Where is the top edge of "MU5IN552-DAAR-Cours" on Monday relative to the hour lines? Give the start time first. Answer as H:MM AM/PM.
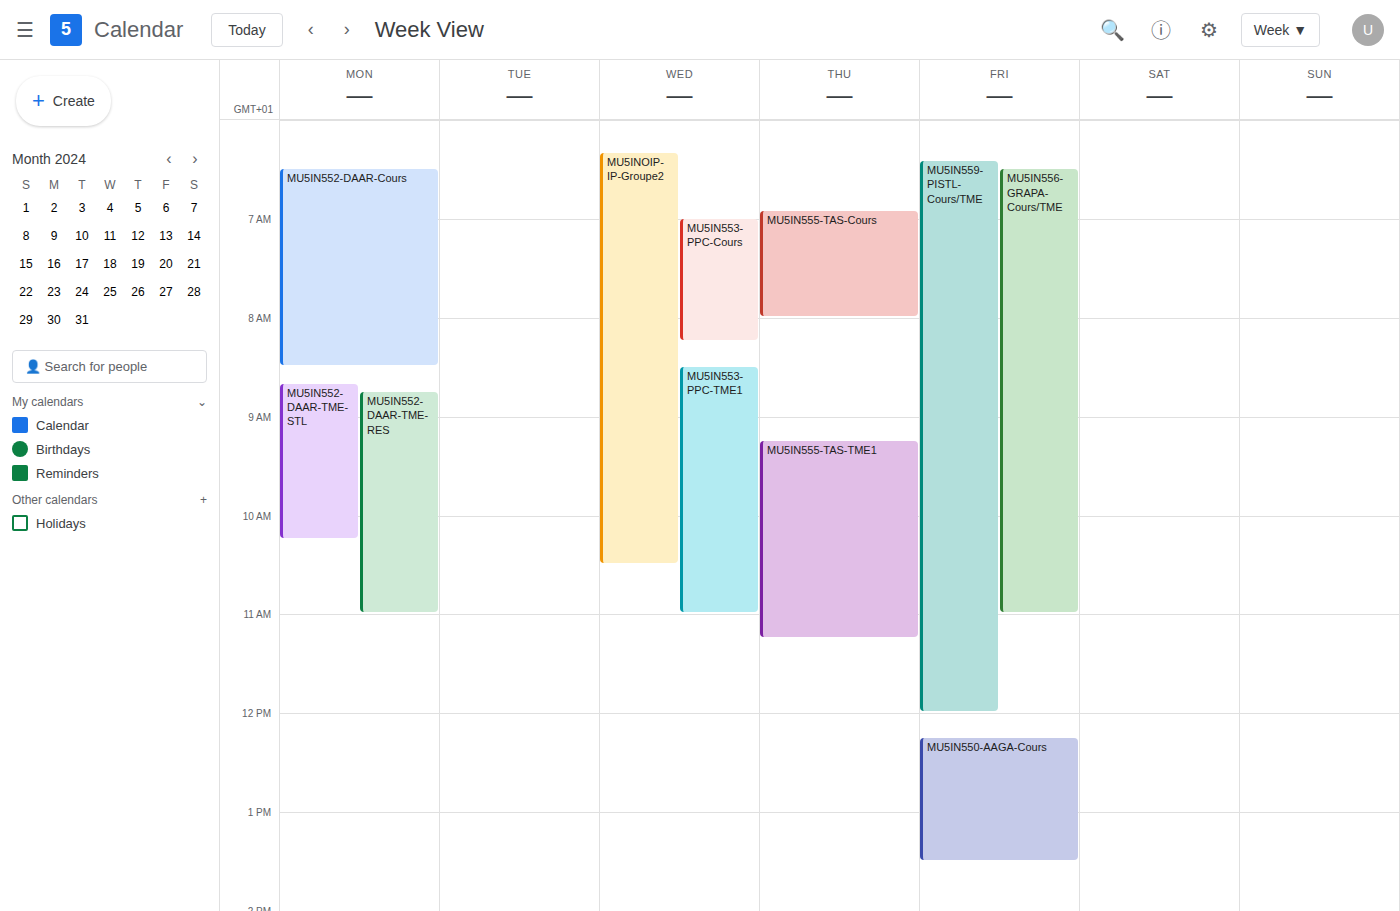
6:30 AM -- halfway between the 6 AM and 7 AM lines.